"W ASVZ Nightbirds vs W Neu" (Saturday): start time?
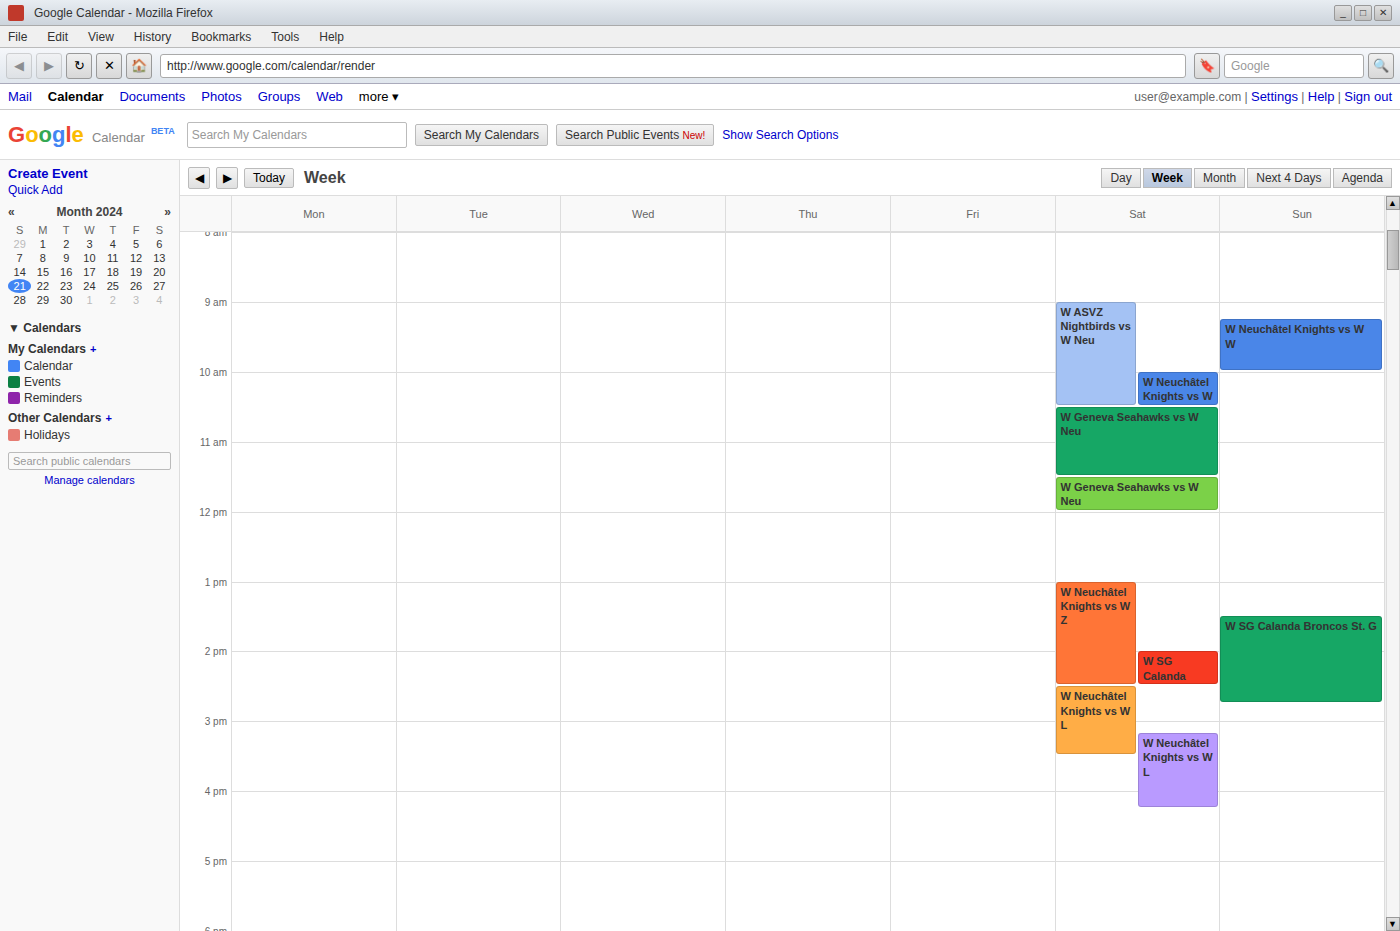
9:00 AM